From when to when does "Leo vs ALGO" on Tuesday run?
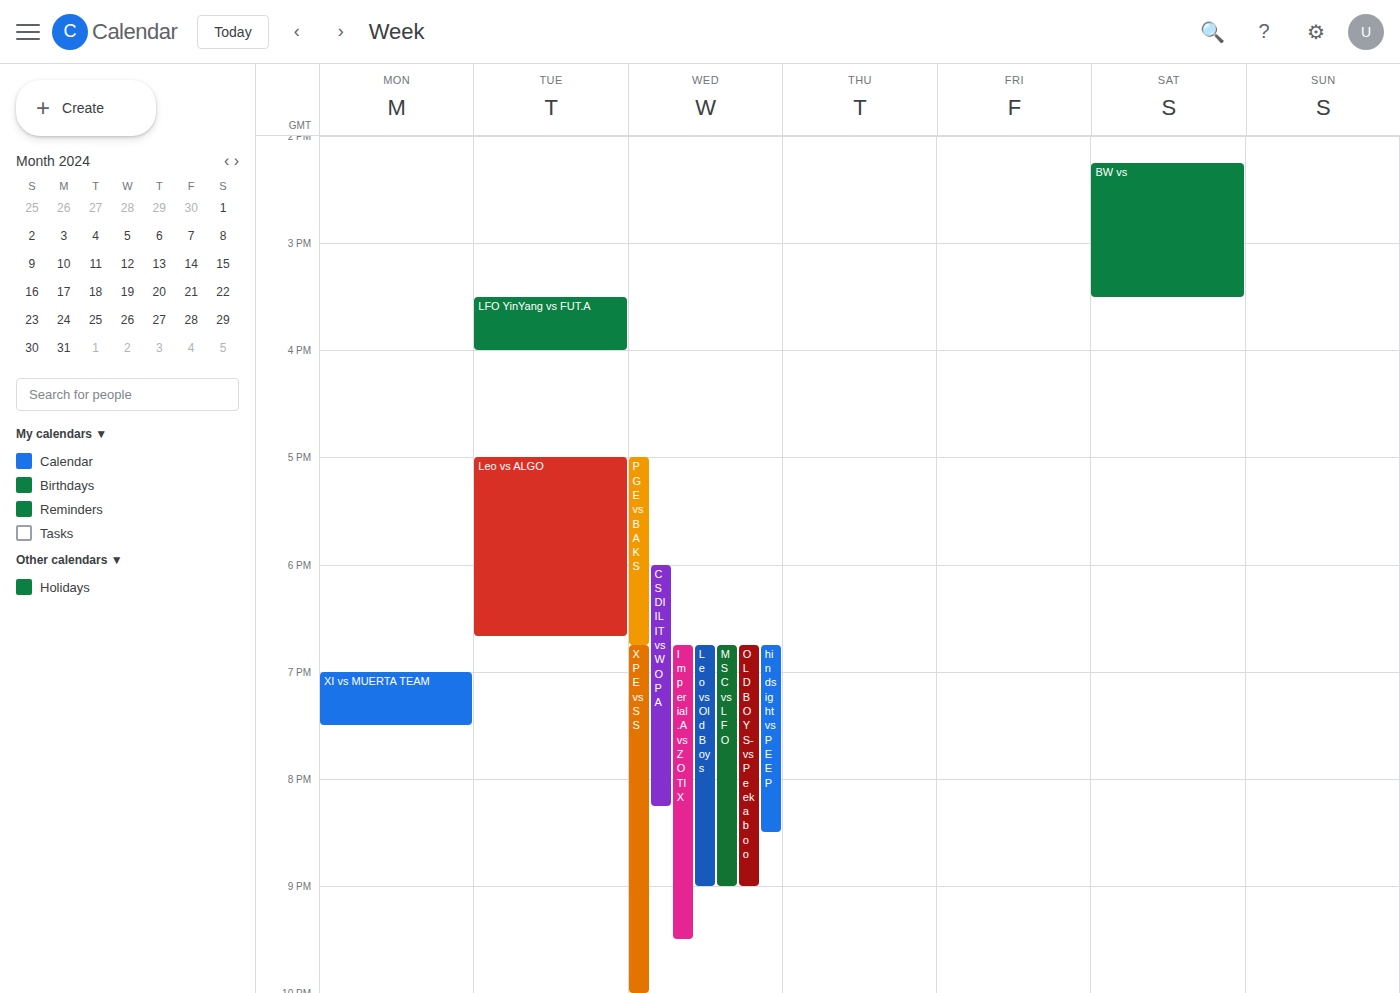
5:00 PM to 6:40 PM